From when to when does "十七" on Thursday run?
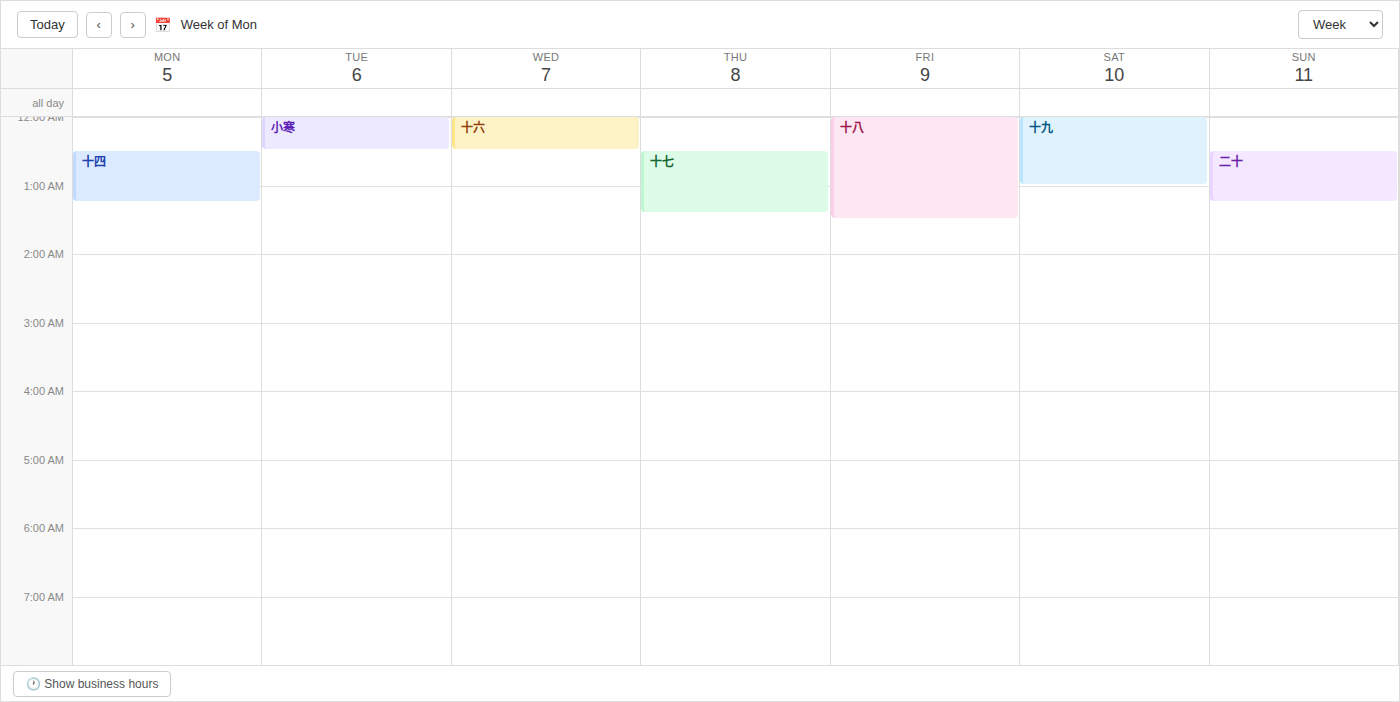
12:30 AM to 1:25 AM